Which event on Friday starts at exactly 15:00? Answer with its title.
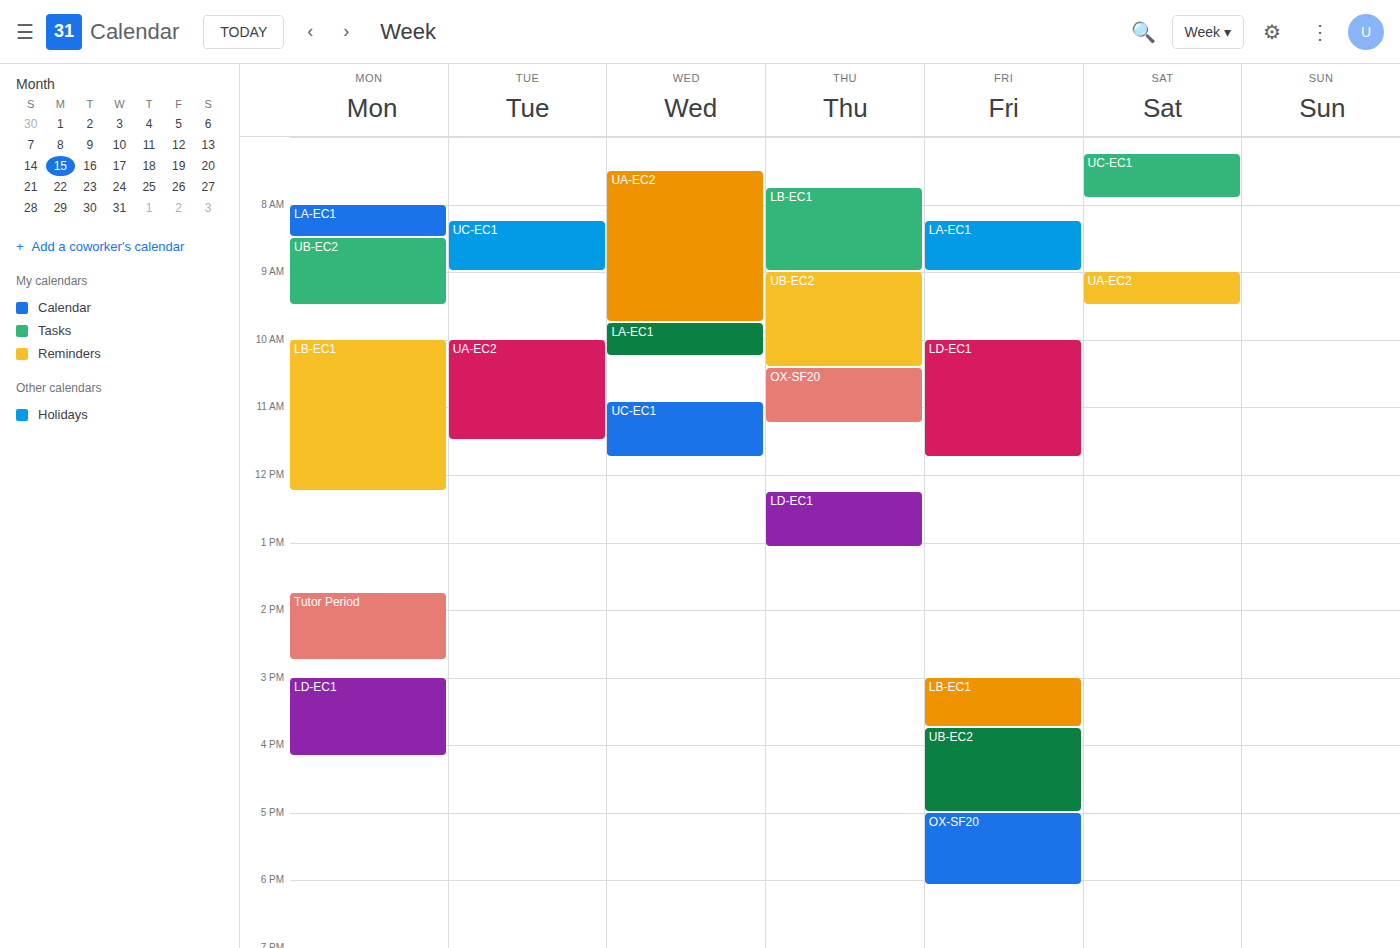
"LB-EC1"